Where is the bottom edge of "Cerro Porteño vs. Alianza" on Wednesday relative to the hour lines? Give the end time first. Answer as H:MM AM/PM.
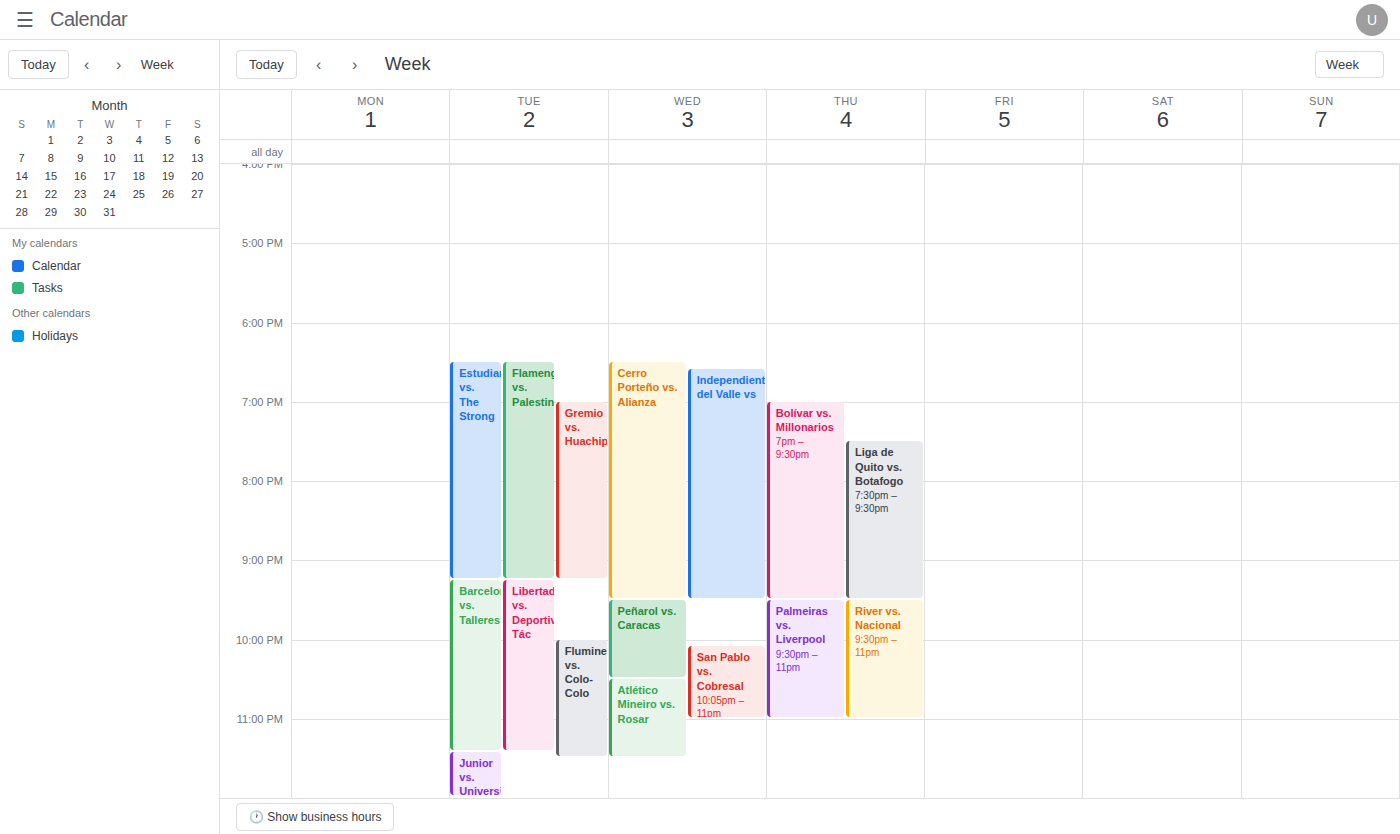
9:30 PM -- halfway between the 9 PM and 10 PM lines.